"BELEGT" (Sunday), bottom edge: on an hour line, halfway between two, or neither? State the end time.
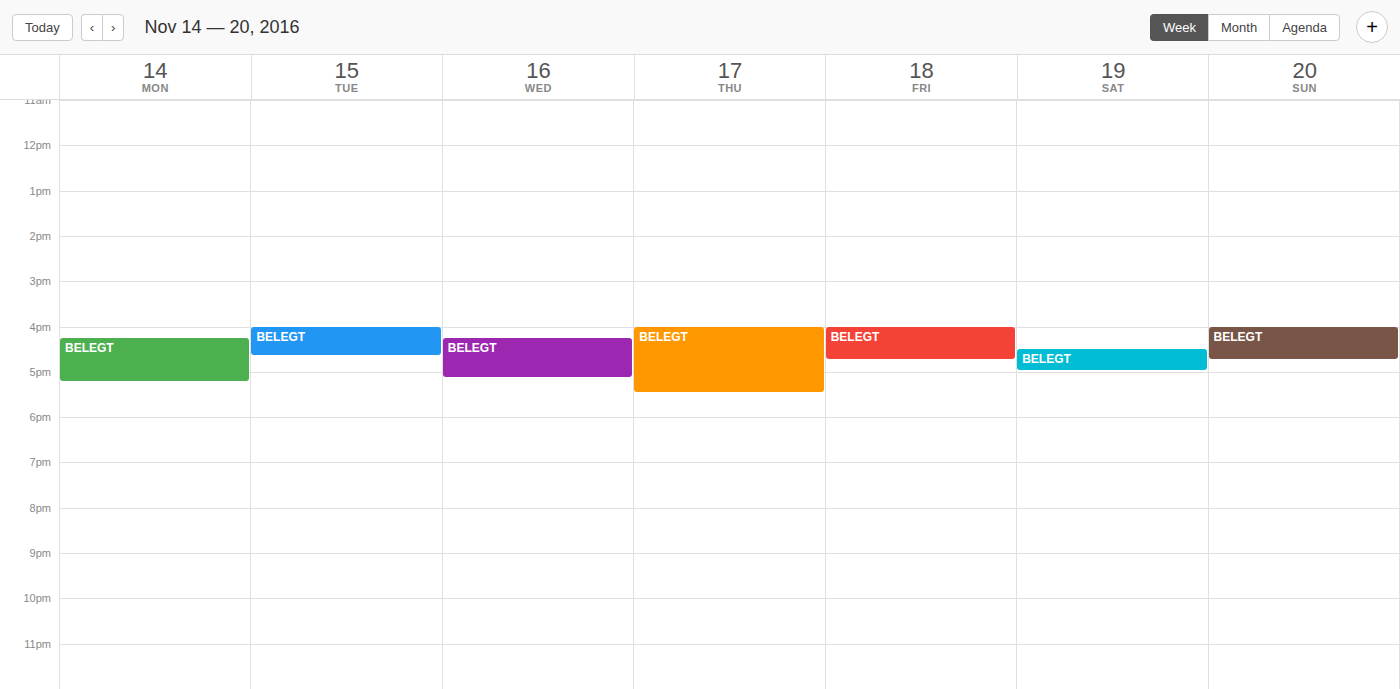
4:45 PM -- neither: three quarters of the way from the 4 PM line to the 5 PM line.